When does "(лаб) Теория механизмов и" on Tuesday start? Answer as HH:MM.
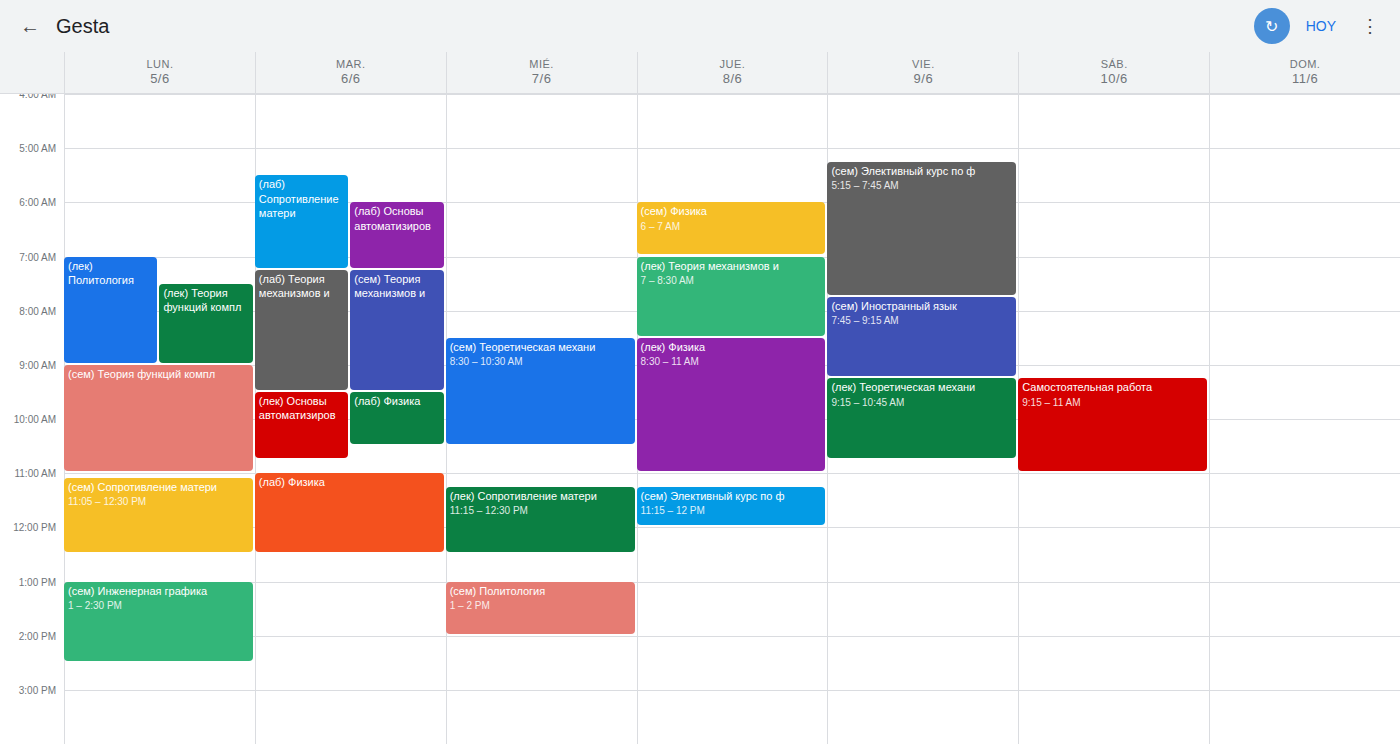
07:15